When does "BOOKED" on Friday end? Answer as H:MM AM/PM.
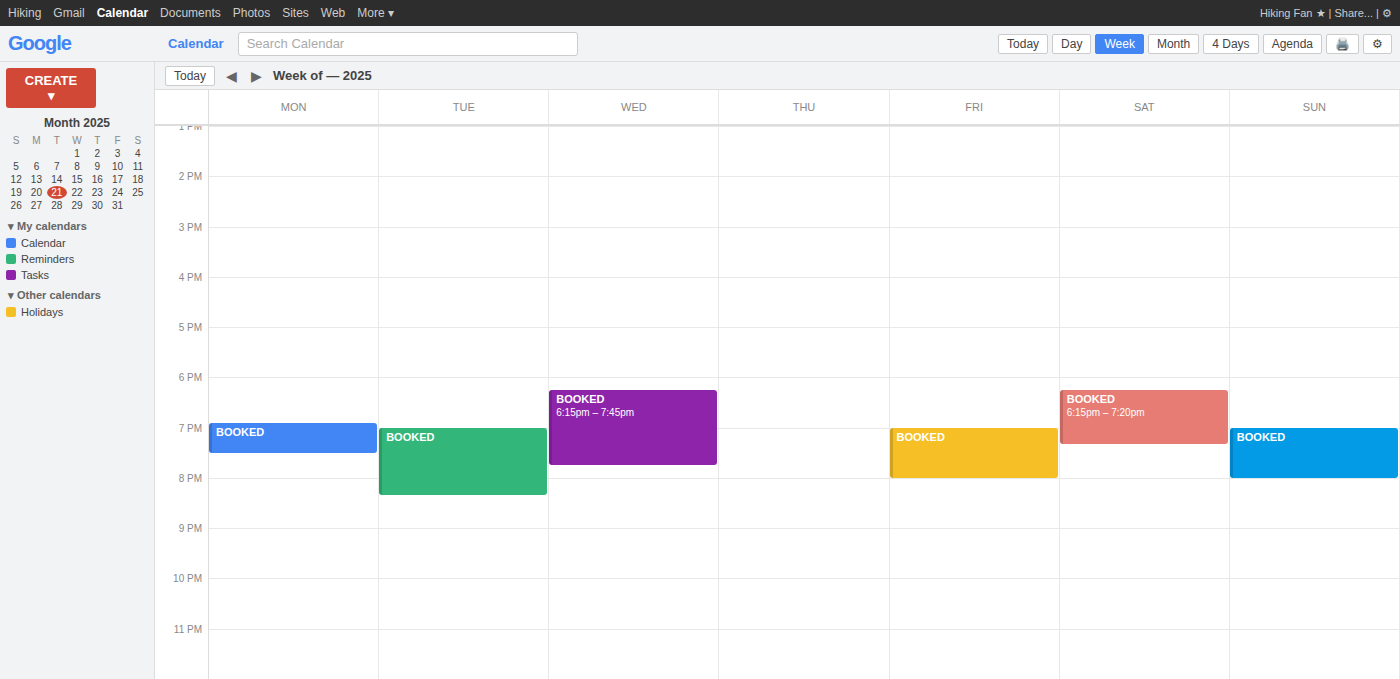
8:00 PM